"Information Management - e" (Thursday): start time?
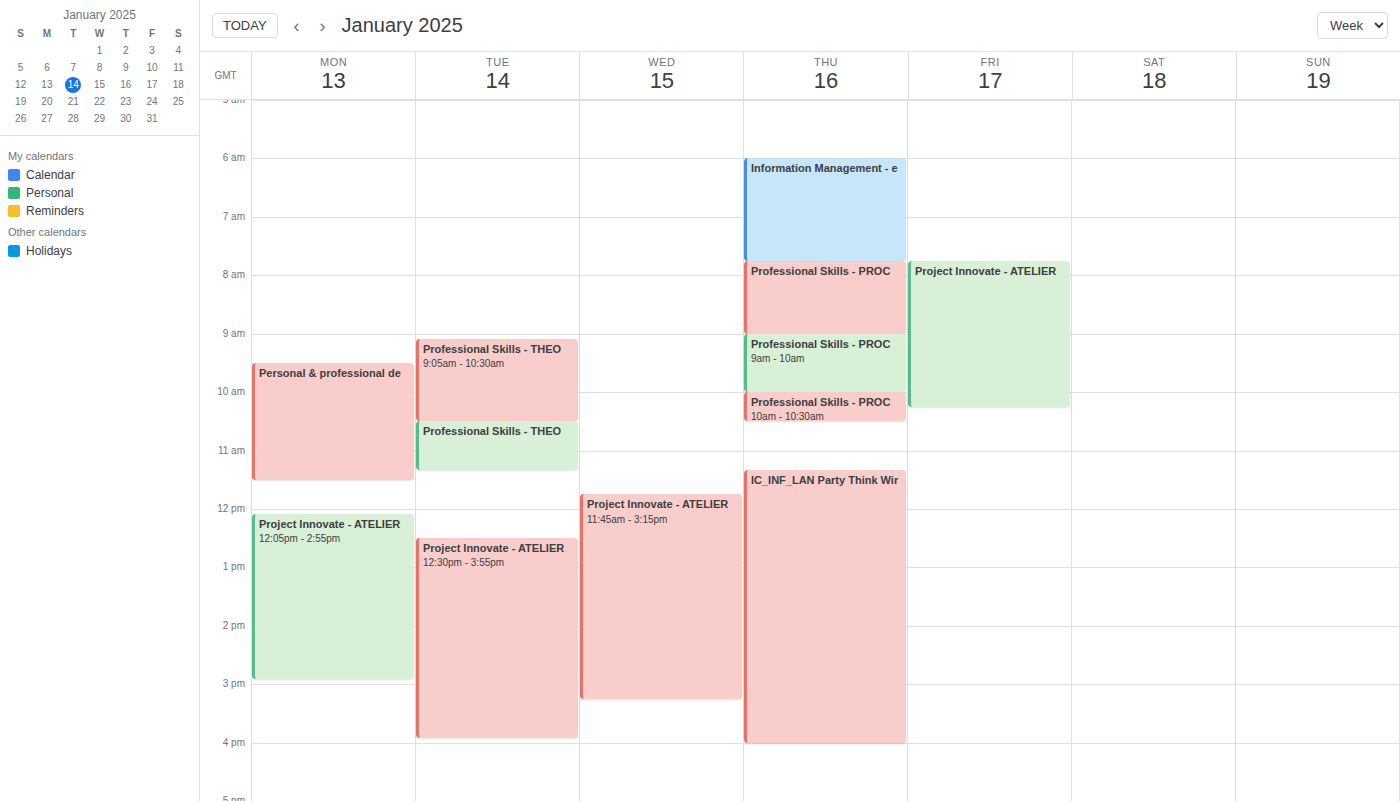
6:00 AM